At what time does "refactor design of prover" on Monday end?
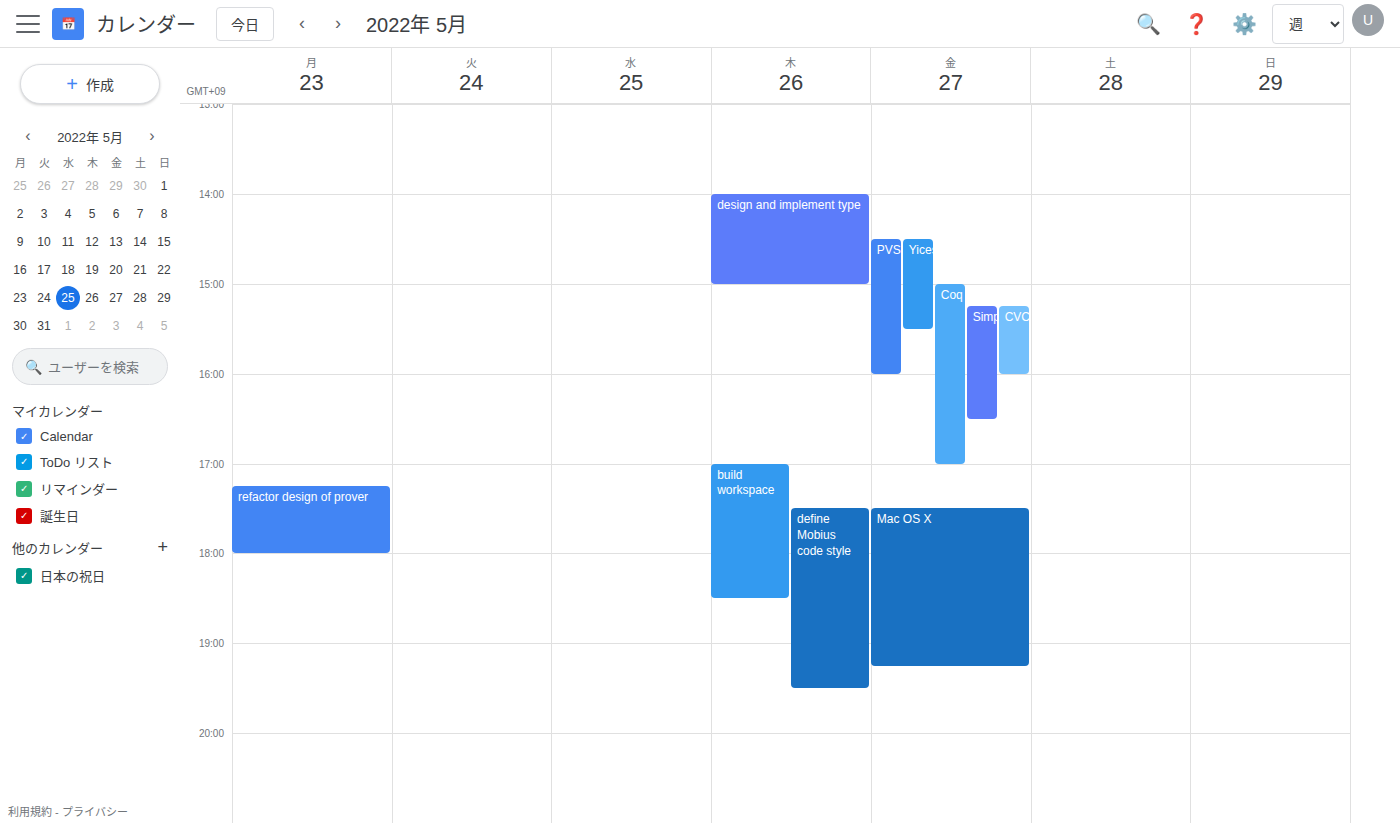
6:00 PM